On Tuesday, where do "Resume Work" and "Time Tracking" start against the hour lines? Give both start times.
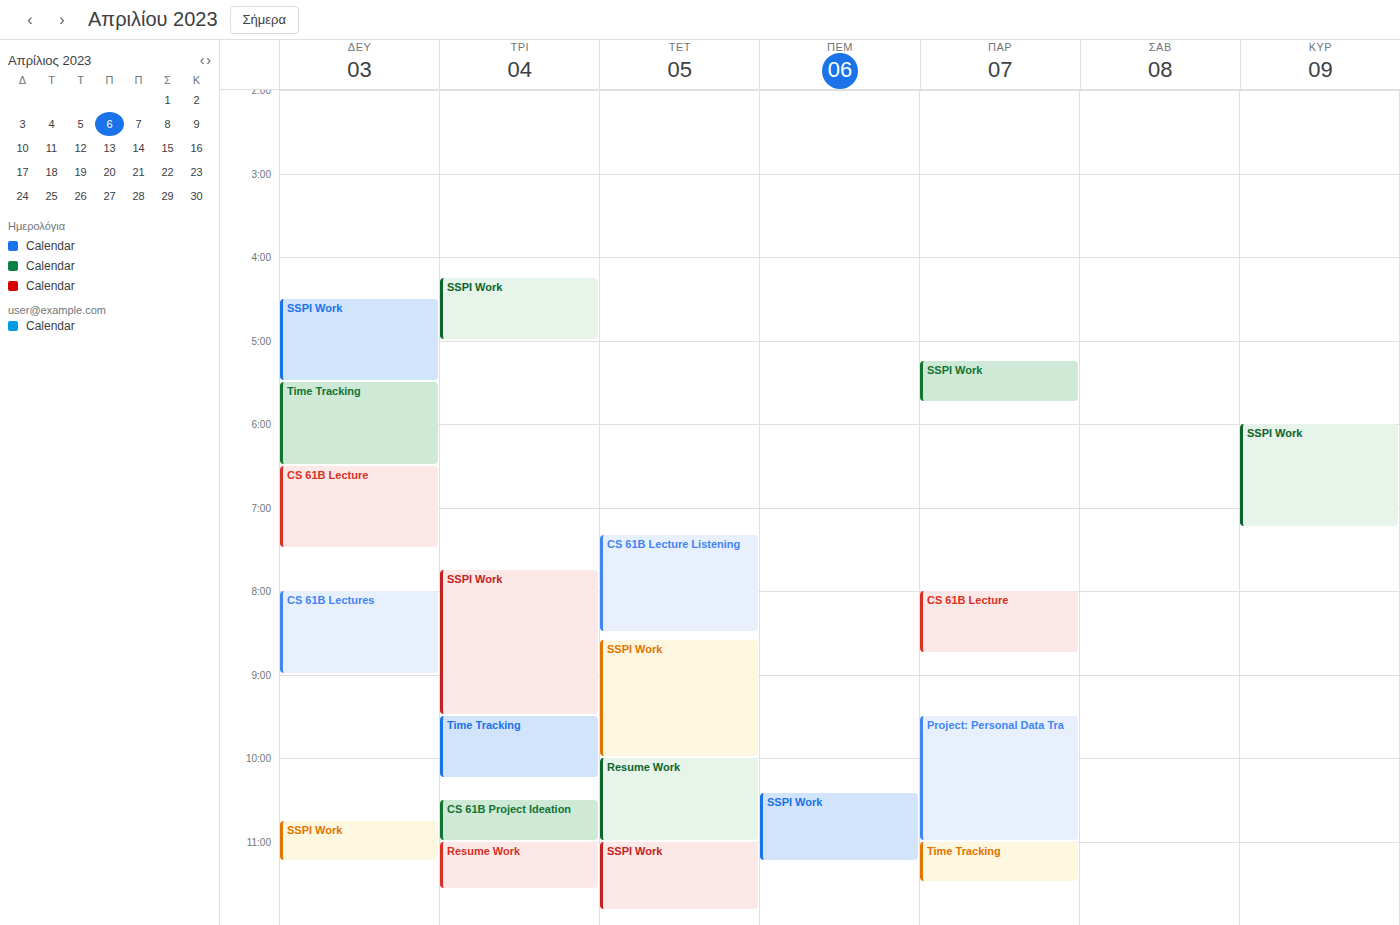
"Resume Work": 11:00 PM, exactly on the 11 PM line. "Time Tracking": 9:30 PM, halfway between the 9 PM and 10 PM lines.